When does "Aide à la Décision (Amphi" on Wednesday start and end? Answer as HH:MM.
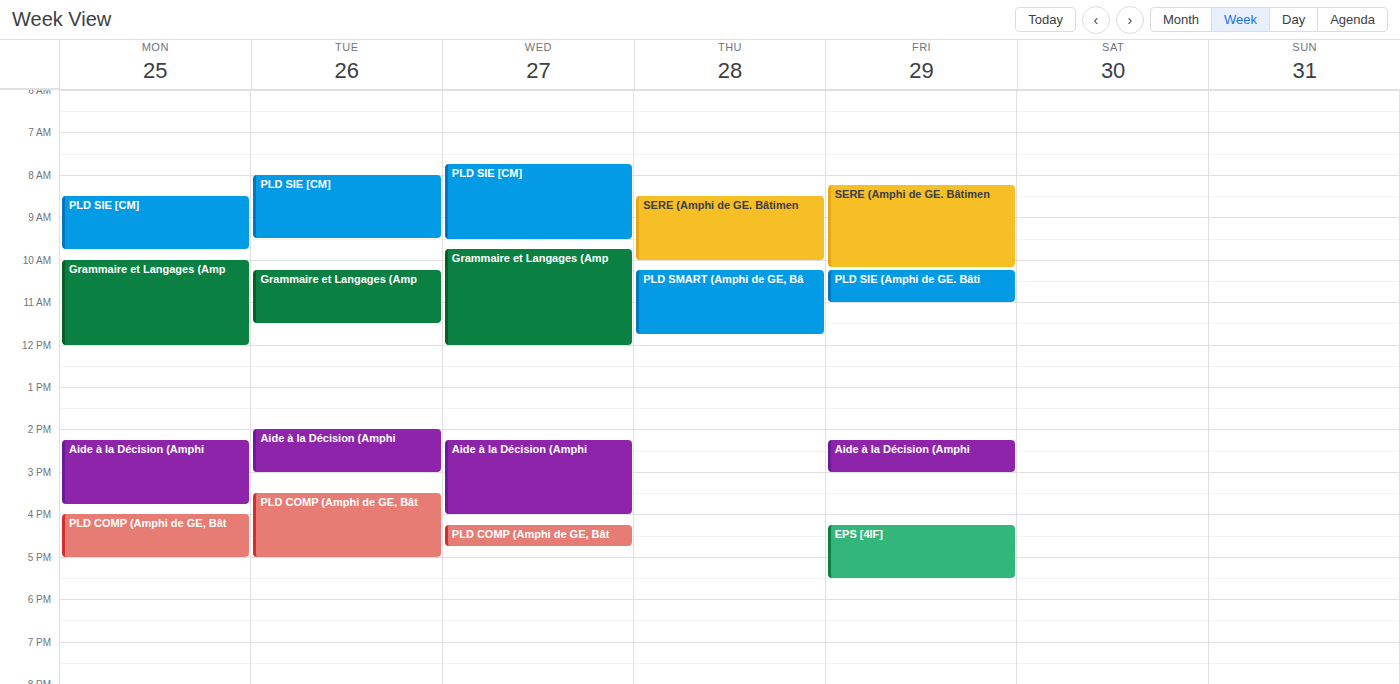
14:15 to 16:00